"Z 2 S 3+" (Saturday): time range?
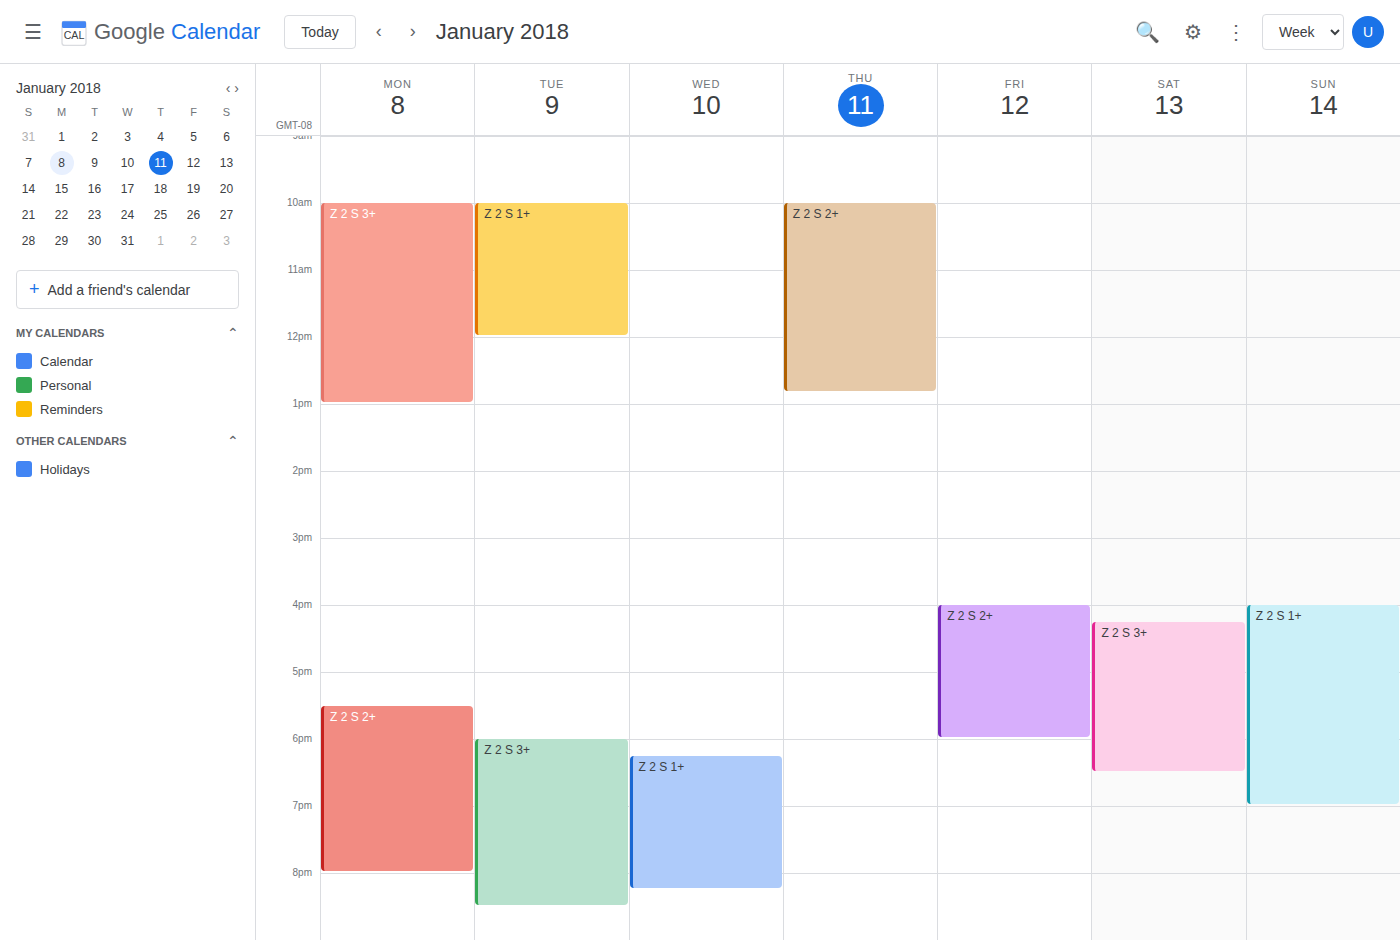
4:15 PM to 6:30 PM